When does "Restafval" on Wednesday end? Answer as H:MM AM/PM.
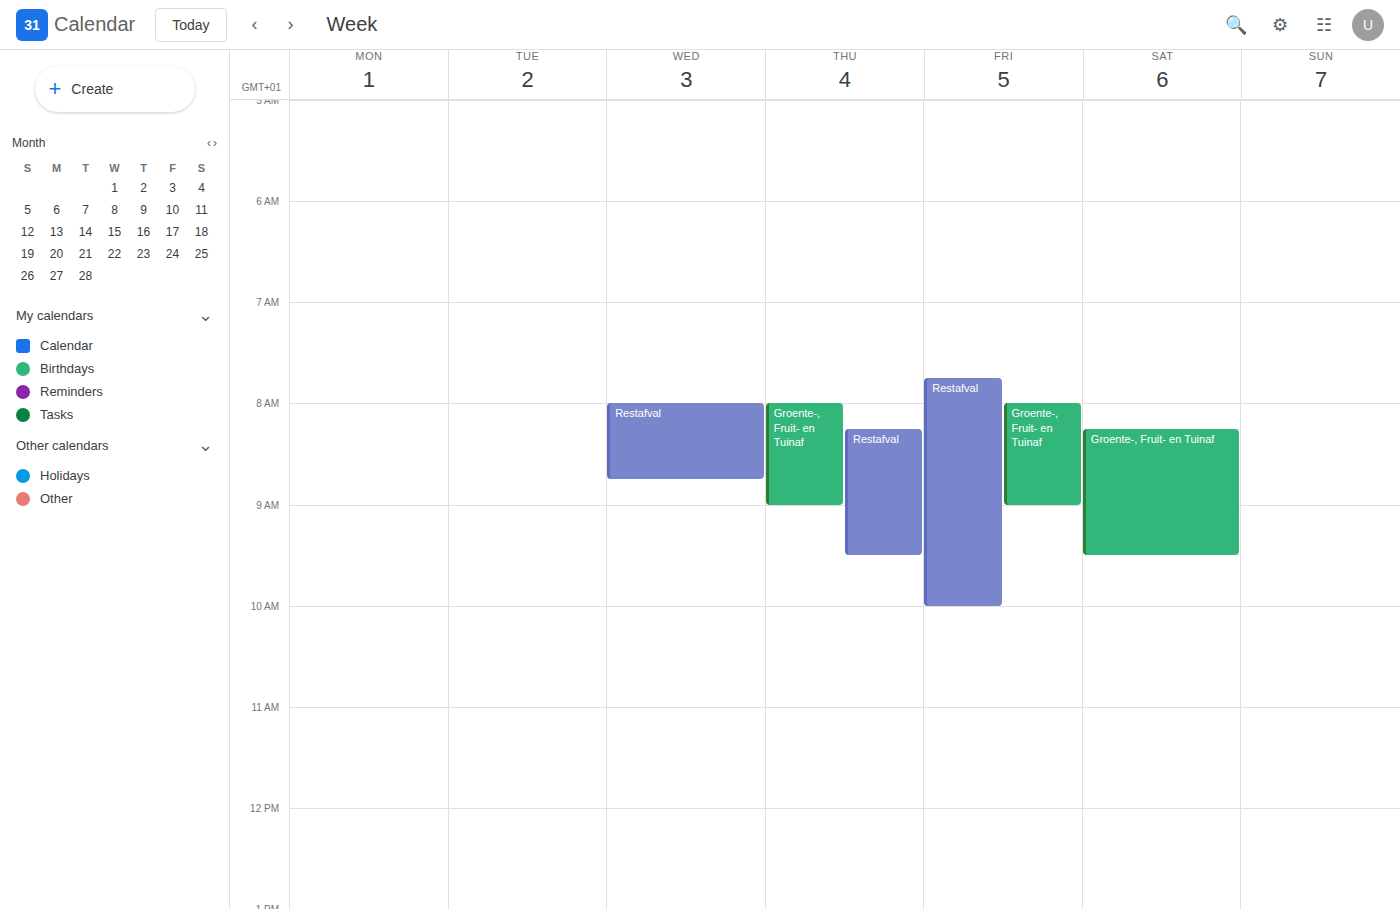
8:45 AM